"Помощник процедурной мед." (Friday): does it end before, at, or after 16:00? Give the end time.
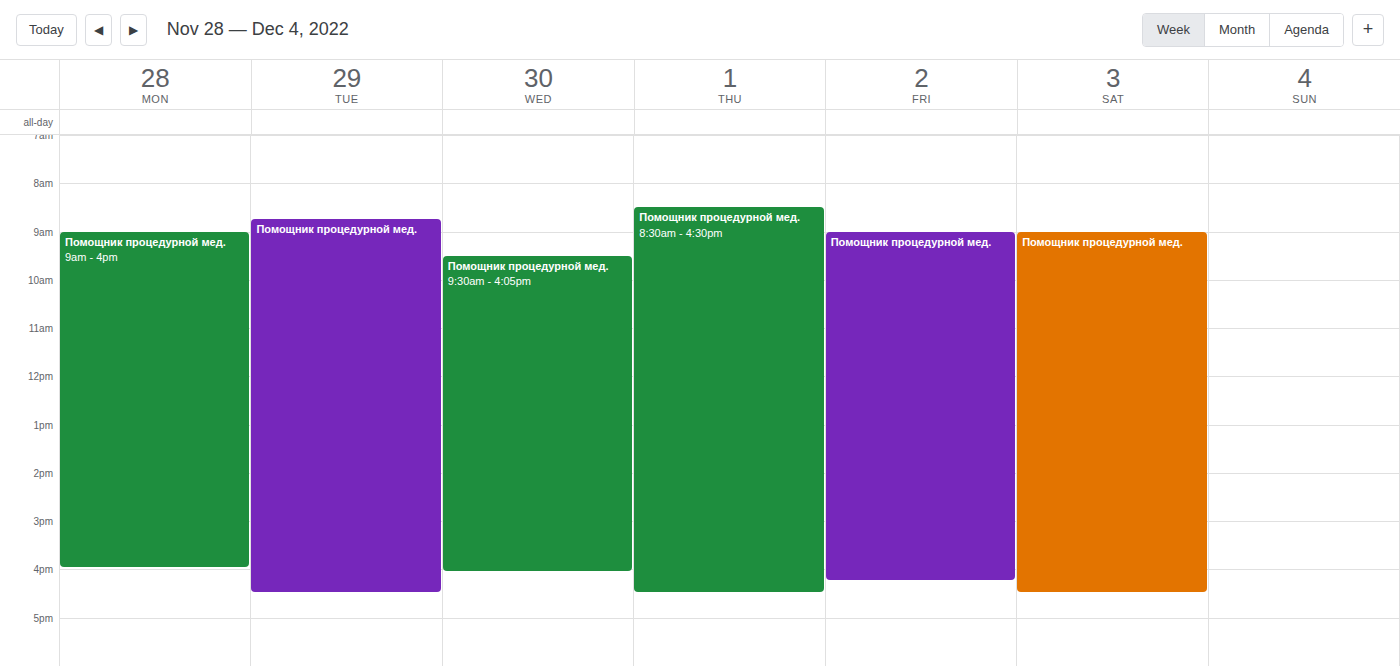
16:15 -- after 16:00, 15 minutes below the 16:00 line.